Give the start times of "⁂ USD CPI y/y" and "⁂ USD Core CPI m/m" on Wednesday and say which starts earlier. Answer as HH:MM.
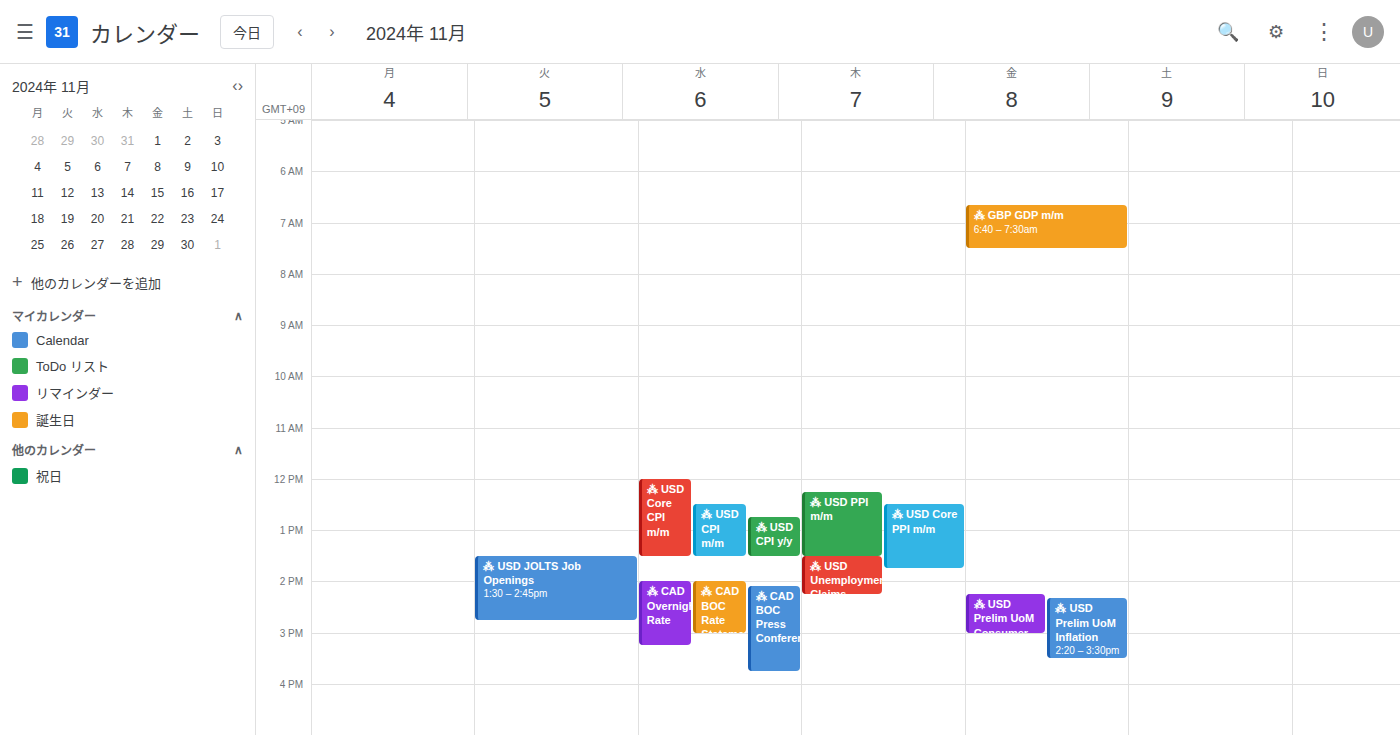
"⁂ USD Core CPI m/m" 12:00; "⁂ USD CPI y/y" 12:45.